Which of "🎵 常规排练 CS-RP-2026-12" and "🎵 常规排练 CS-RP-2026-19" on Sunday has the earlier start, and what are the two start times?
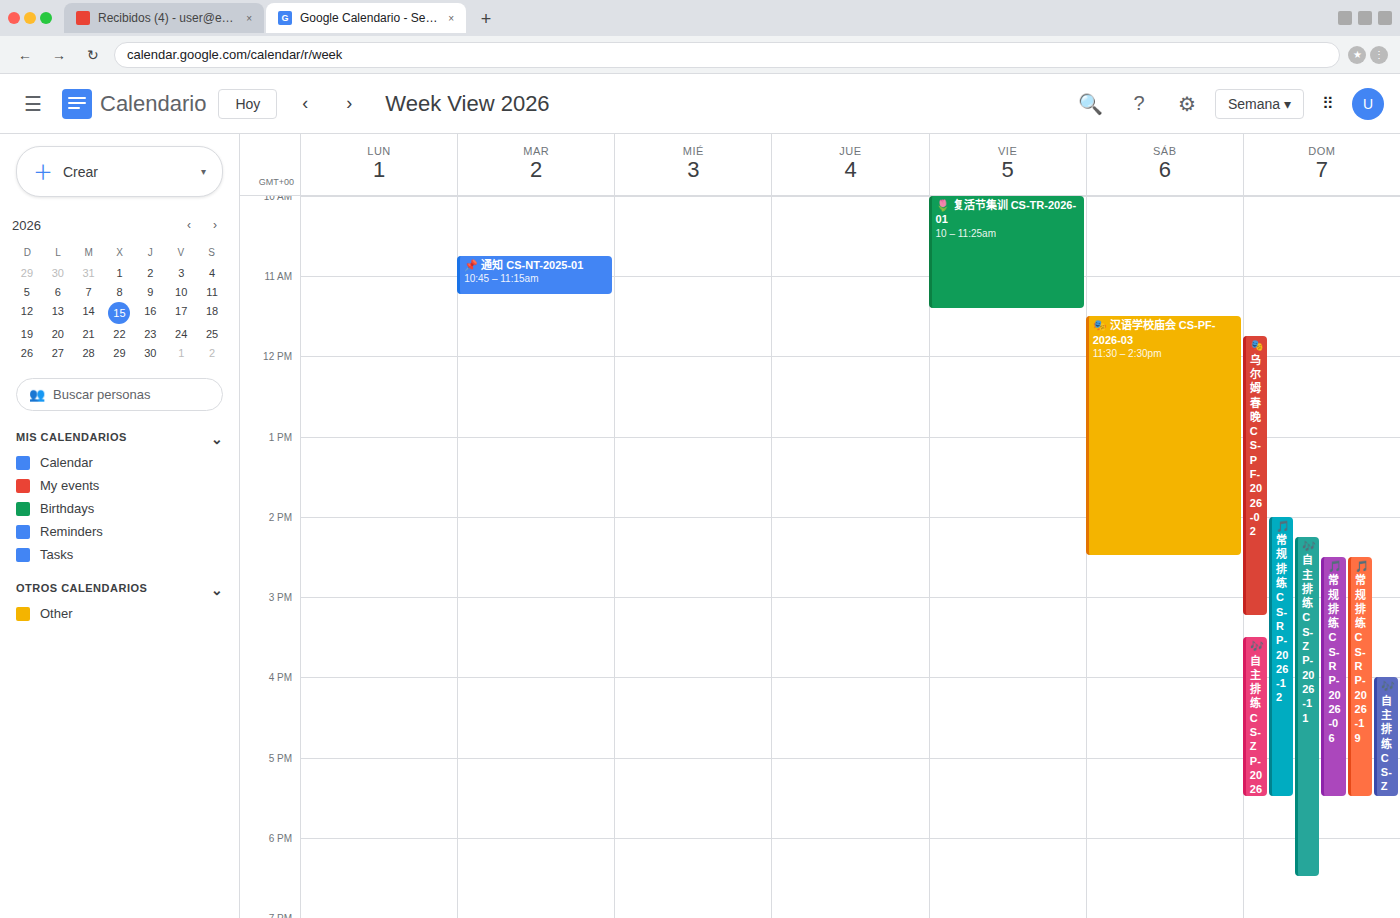
"🎵 常规排练 CS-RP-2026-12" 14:00; "🎵 常规排练 CS-RP-2026-19" 14:30.